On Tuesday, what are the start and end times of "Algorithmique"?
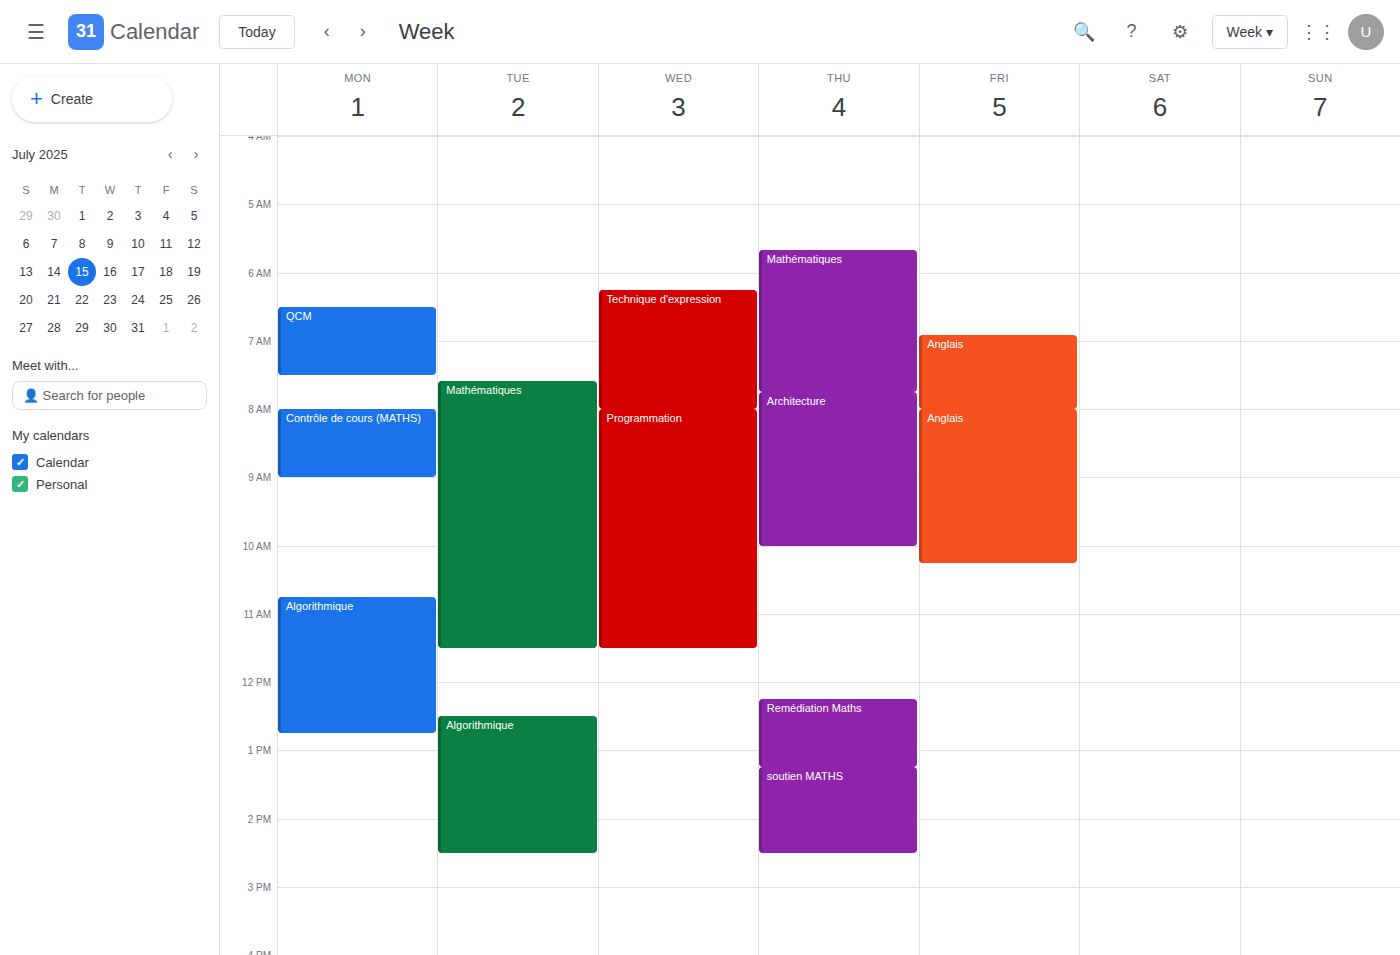
12:30 to 14:30